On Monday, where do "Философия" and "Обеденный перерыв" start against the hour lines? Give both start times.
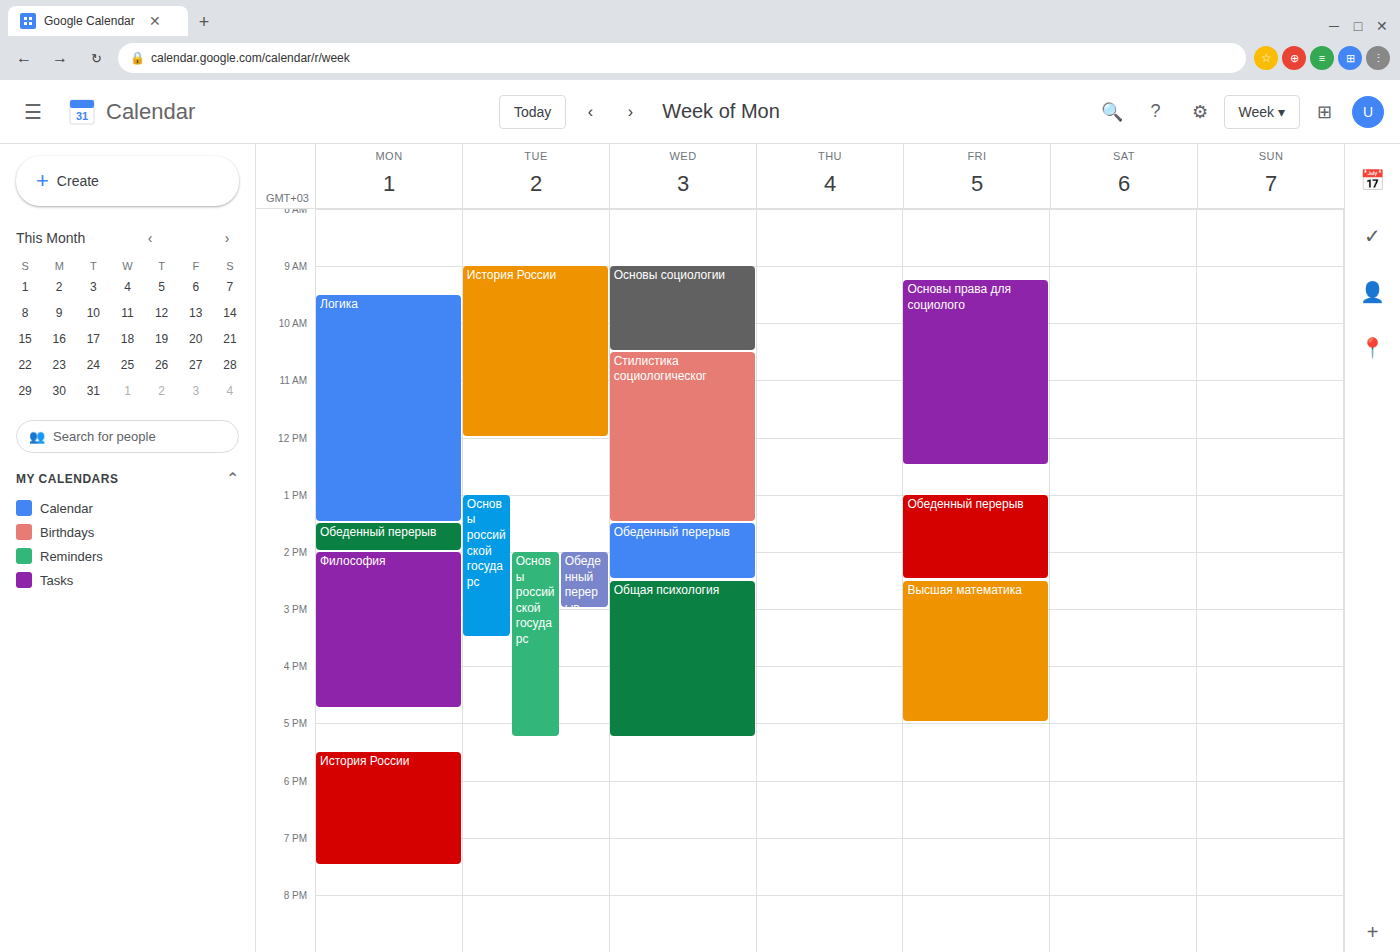
"Философия": 2:00 PM, exactly on the 2 PM line. "Обеденный перерыв": 1:30 PM, halfway between the 1 PM and 2 PM lines.